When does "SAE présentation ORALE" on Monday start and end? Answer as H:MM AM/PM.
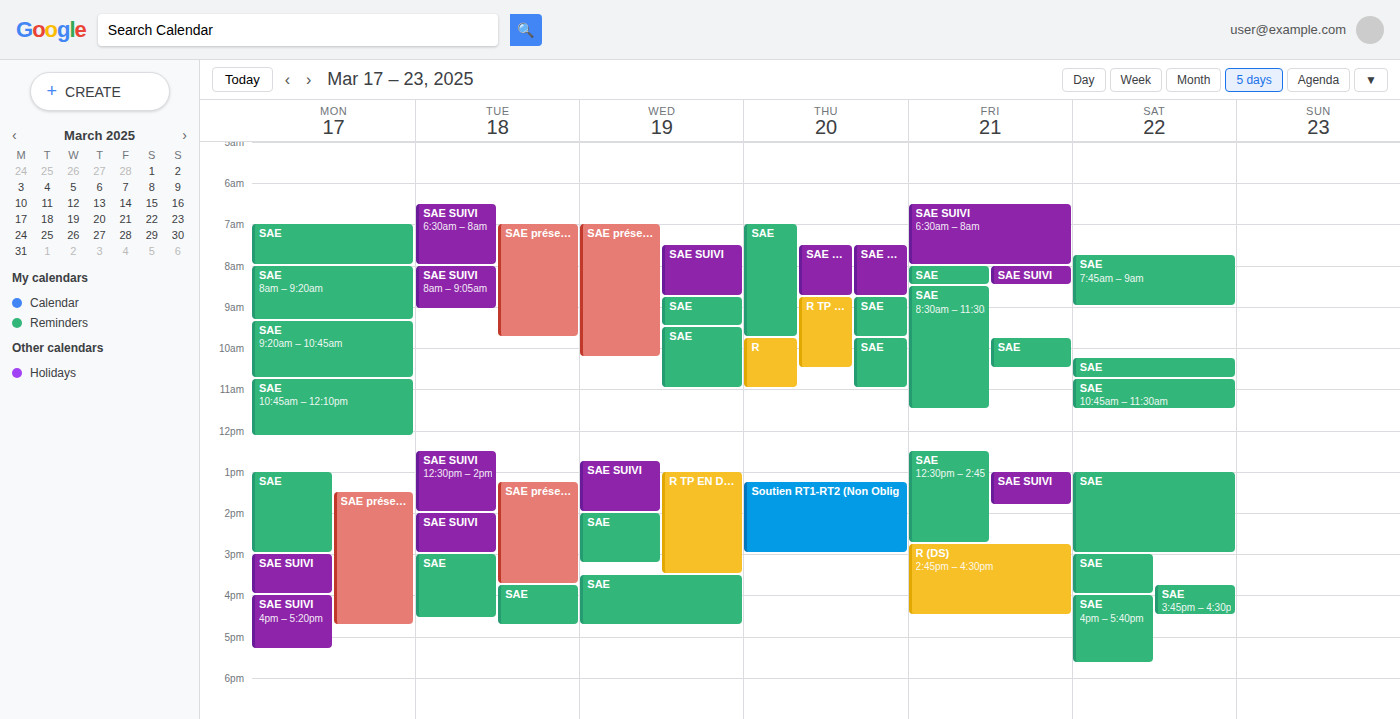
1:30 PM to 4:45 PM